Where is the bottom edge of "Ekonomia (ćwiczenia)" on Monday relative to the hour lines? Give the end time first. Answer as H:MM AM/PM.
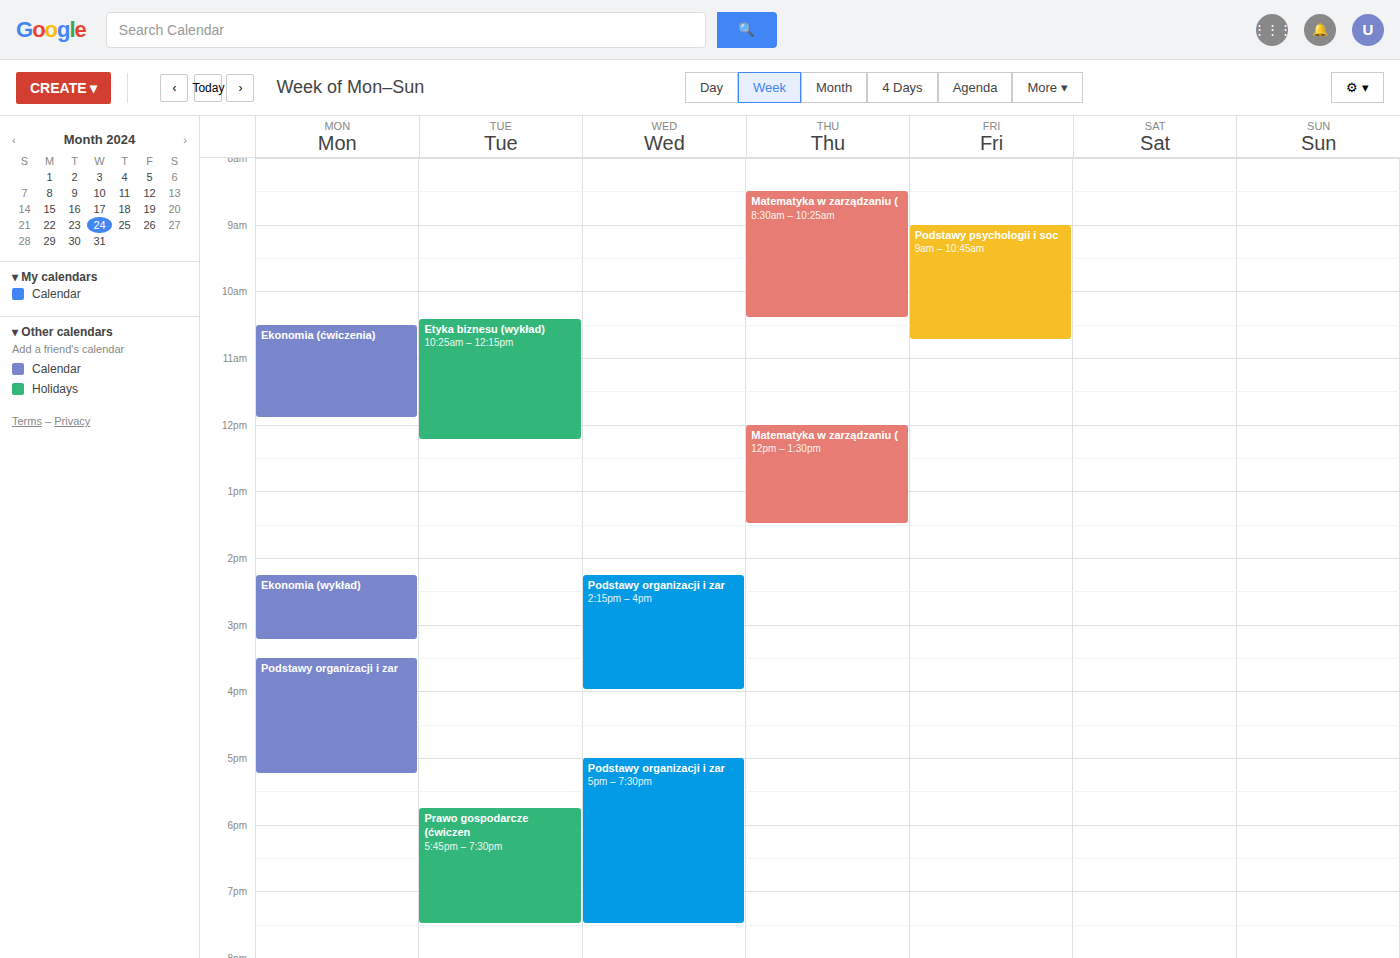
11:55 AM -- neither: 55 minutes below the 11 AM line and 5 minutes above the 12 PM line.